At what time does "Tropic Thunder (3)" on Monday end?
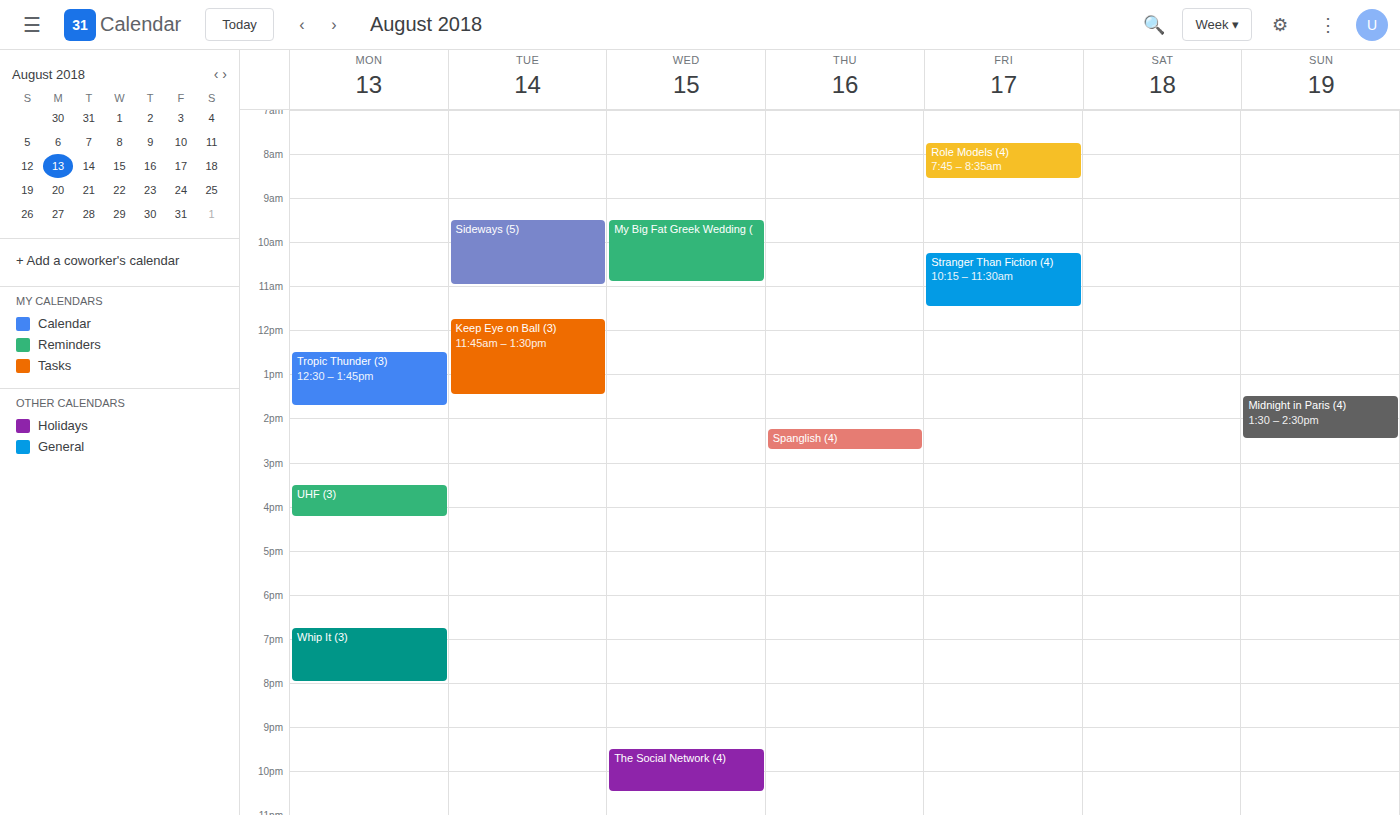
1:45 PM